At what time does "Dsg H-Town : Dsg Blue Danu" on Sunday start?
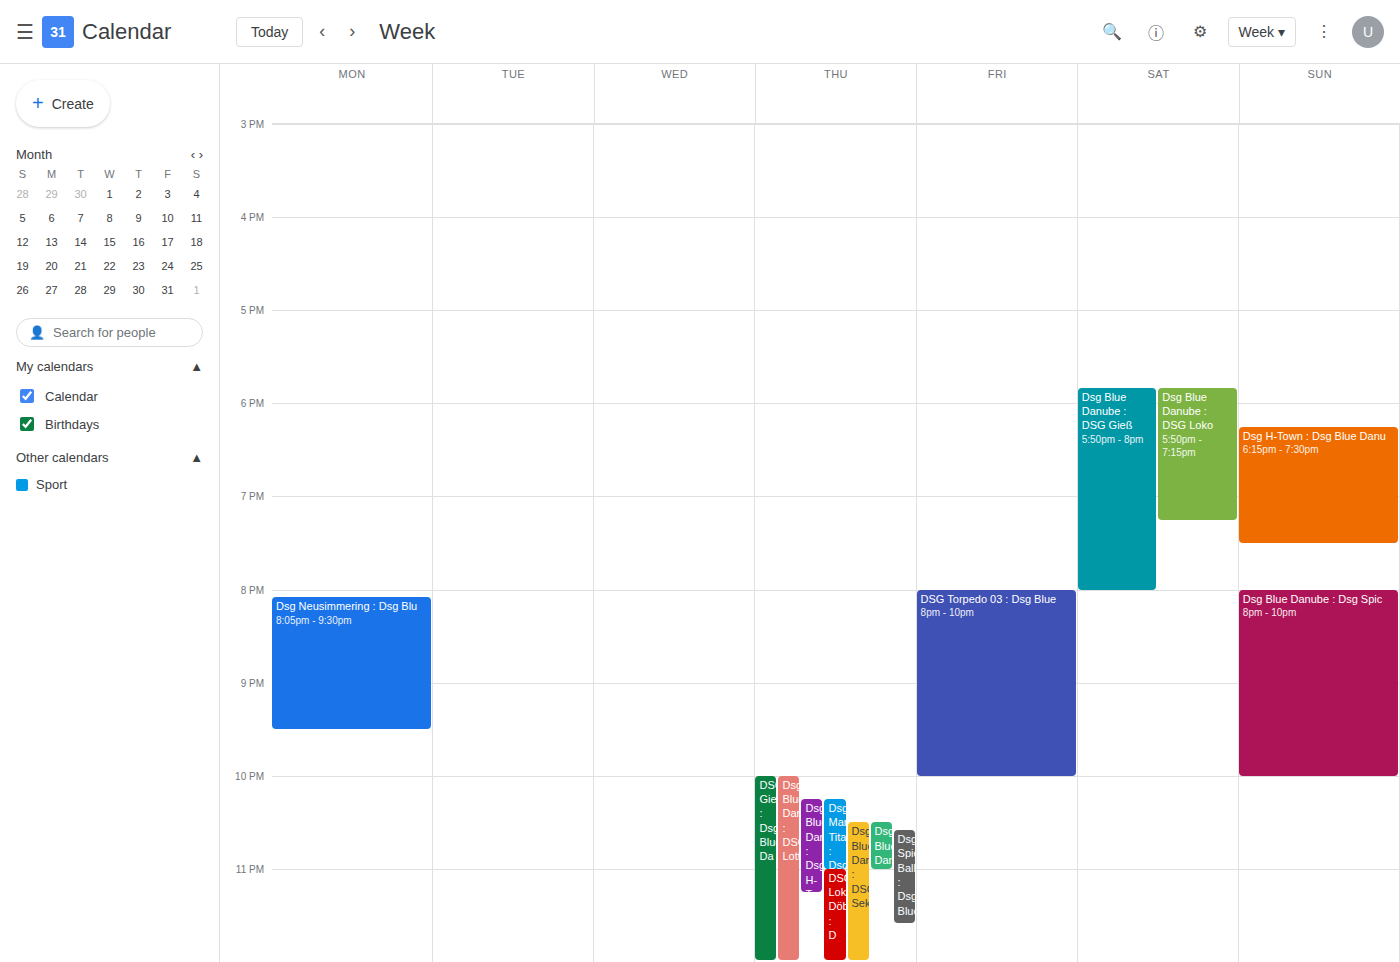
6:15 PM